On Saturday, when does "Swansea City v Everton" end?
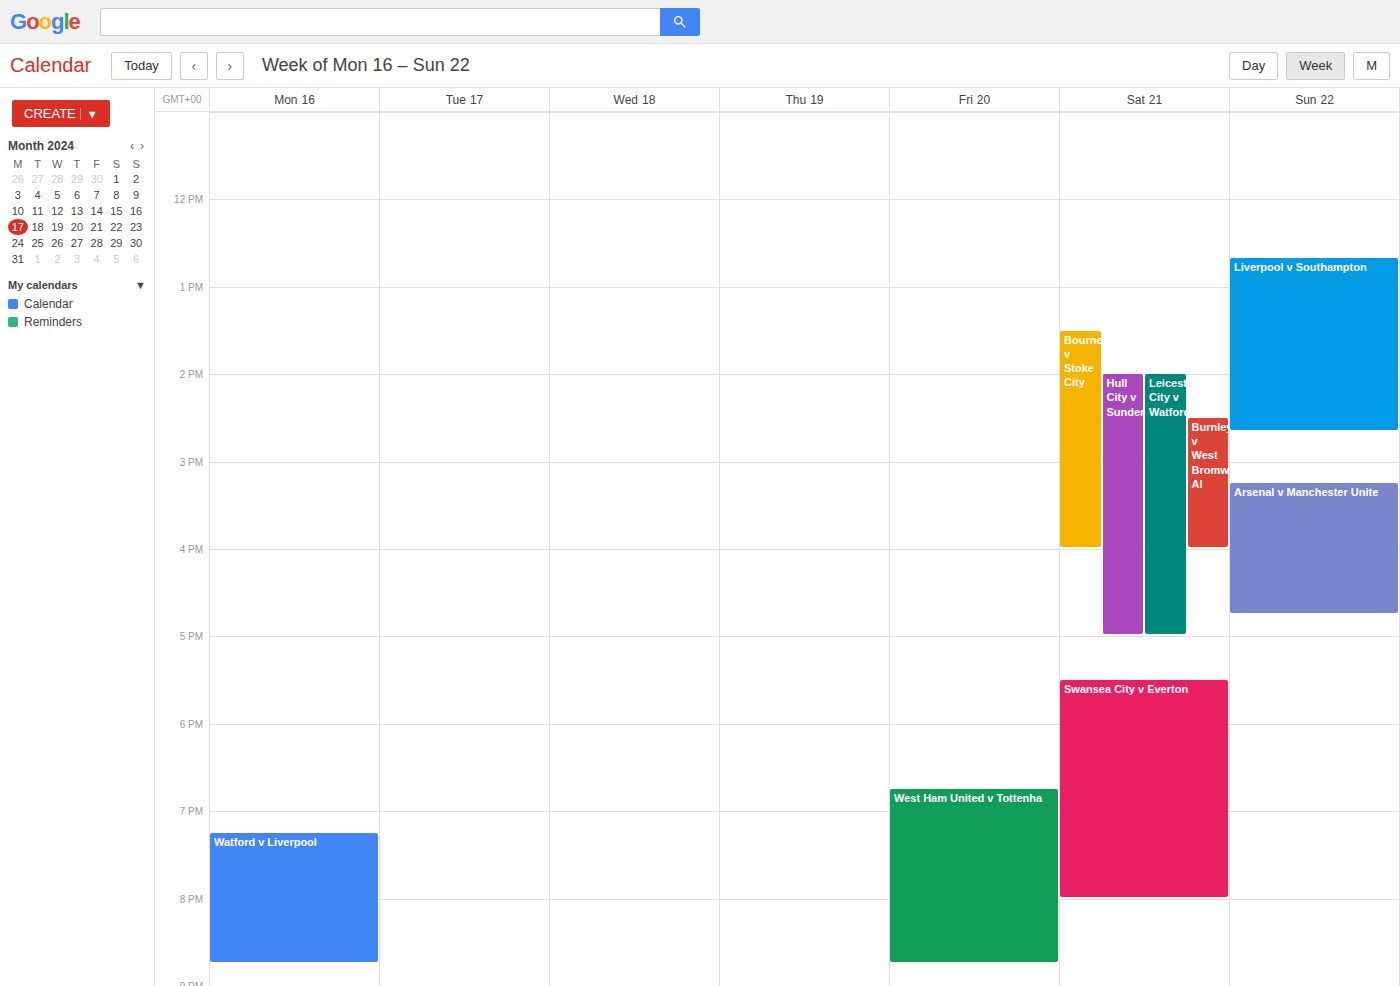
8:00 PM